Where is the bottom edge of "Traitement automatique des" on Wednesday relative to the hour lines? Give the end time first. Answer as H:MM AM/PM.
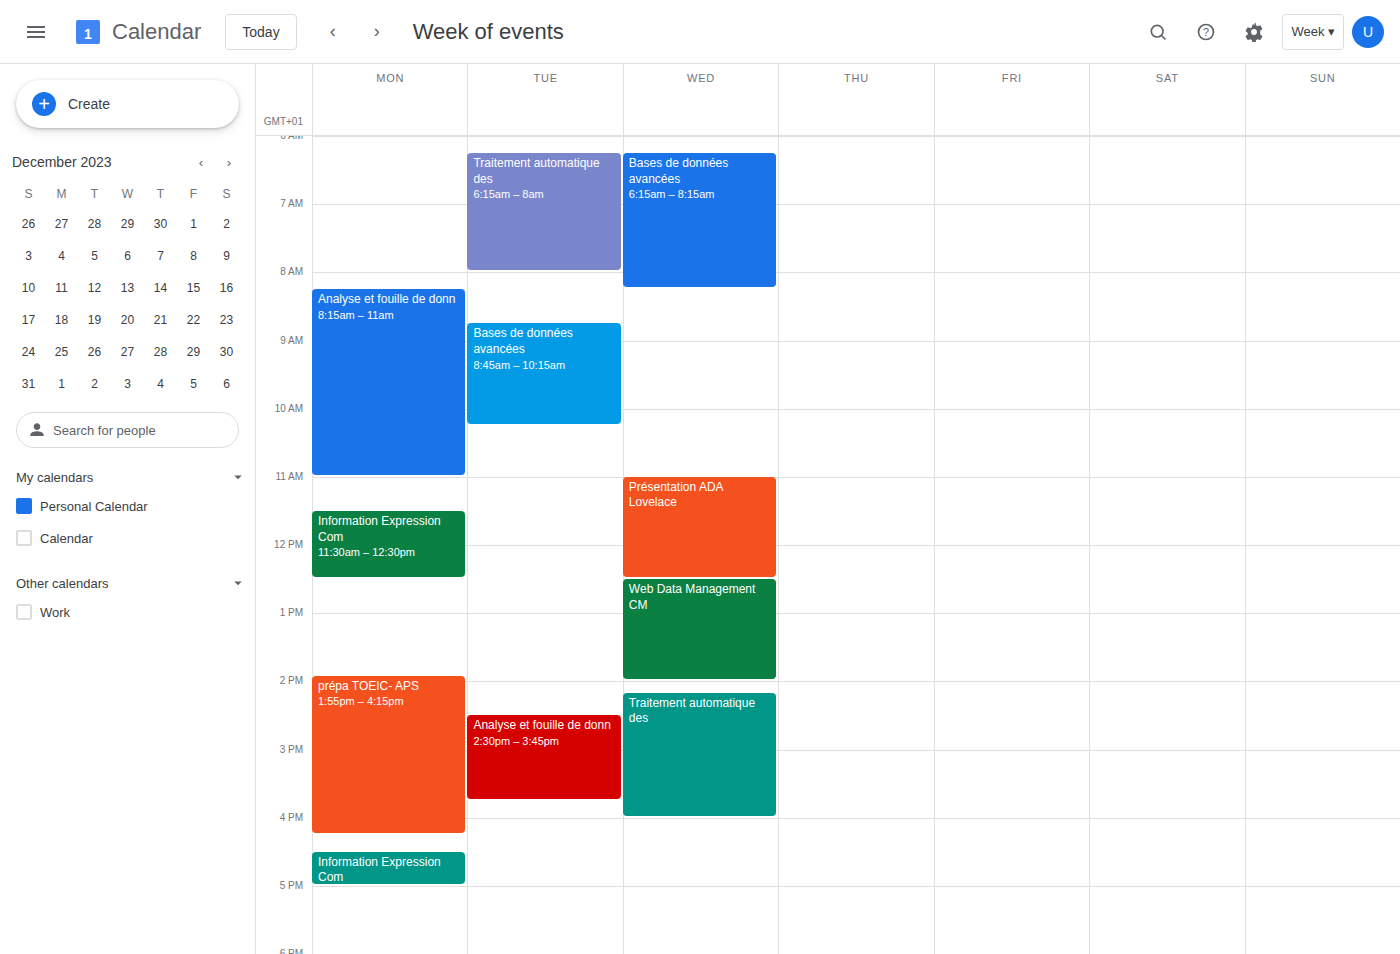
4:00 PM -- exactly on the 4 PM line.